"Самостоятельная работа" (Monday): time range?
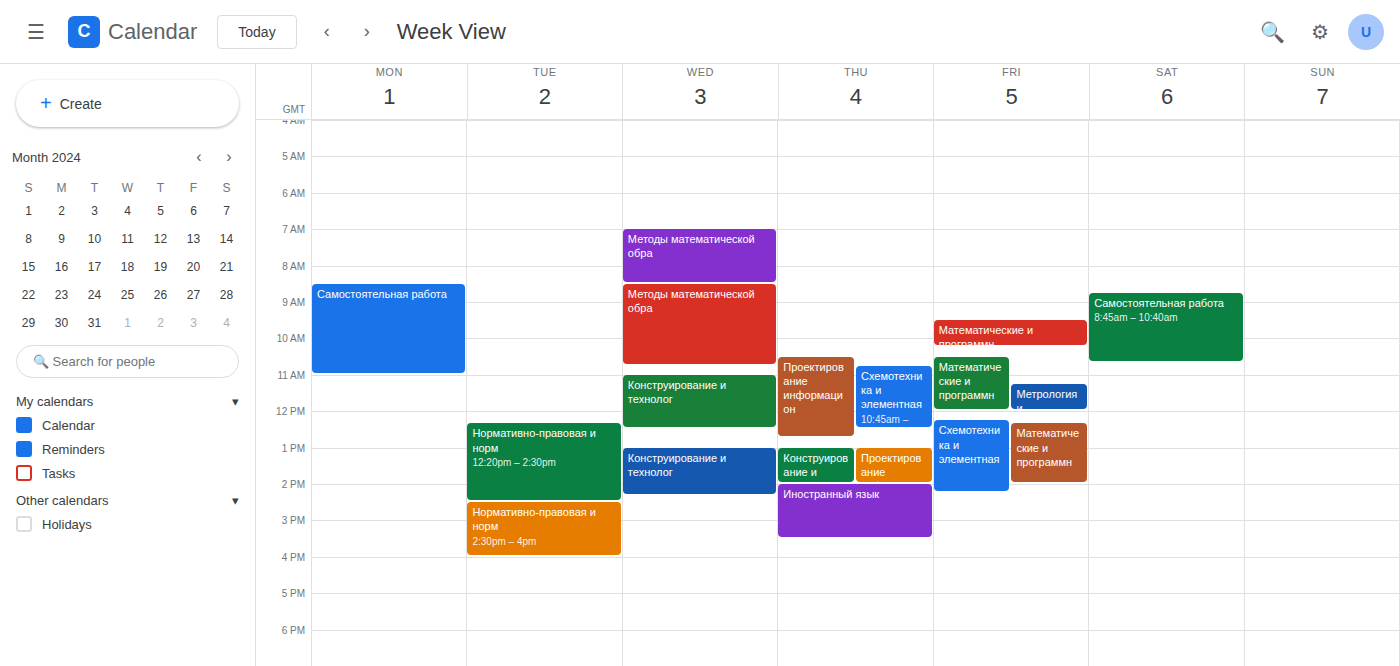
8:30 AM to 11:00 AM